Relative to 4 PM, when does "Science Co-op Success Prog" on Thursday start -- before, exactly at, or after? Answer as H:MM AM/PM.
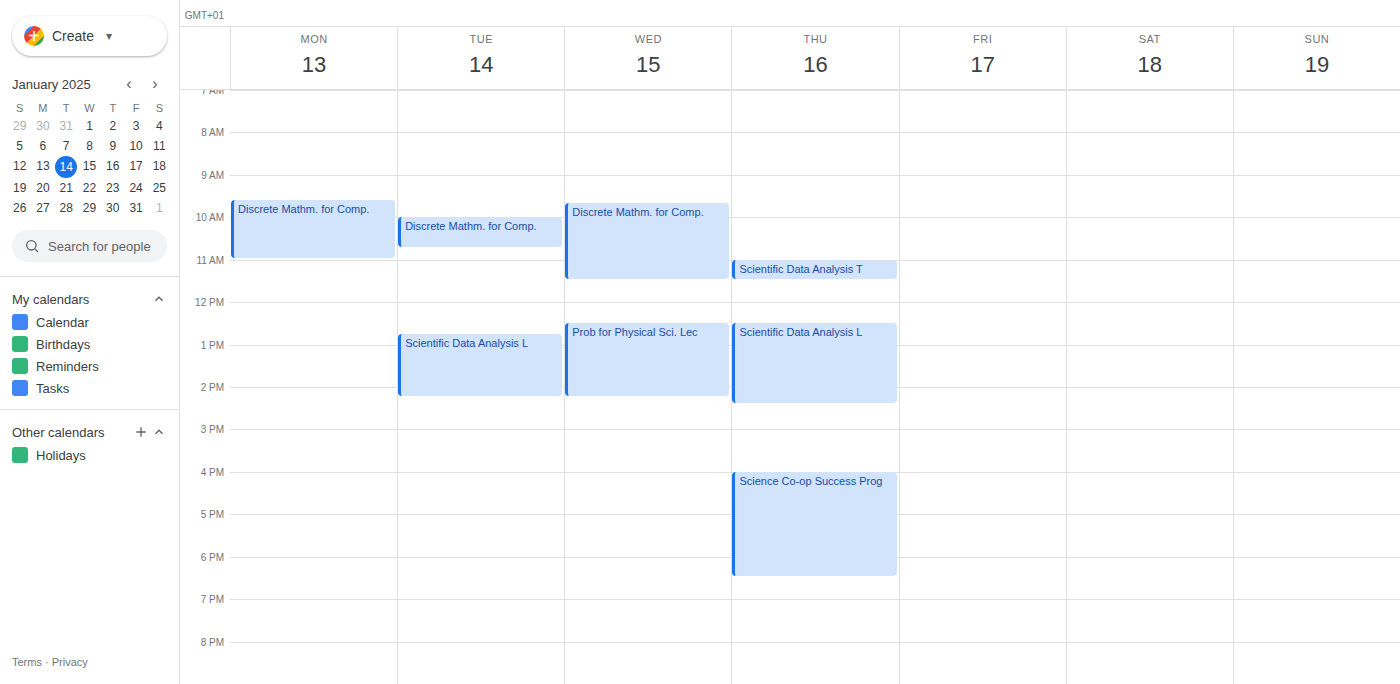
4:00 PM -- exactly at 4 PM, on the 4 PM line.